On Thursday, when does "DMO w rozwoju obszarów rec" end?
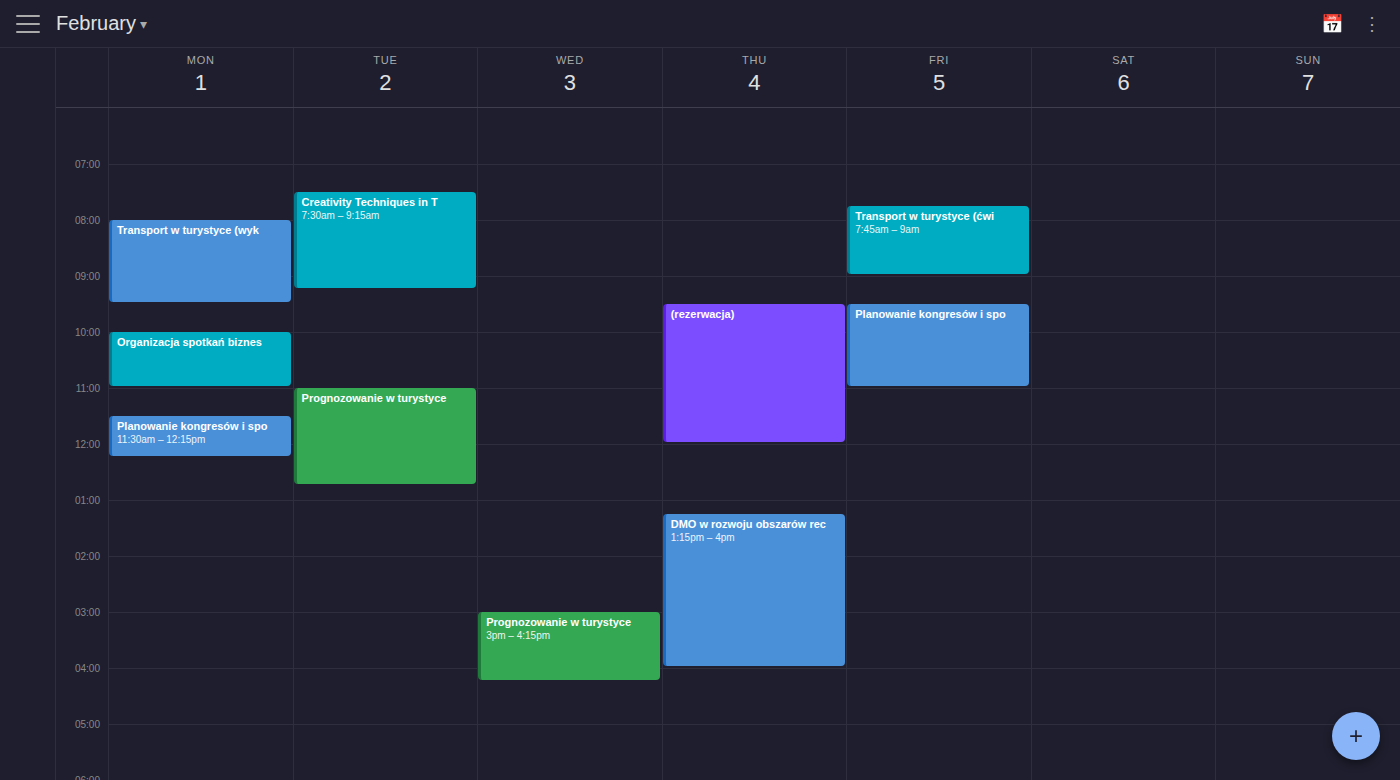
4:00 PM